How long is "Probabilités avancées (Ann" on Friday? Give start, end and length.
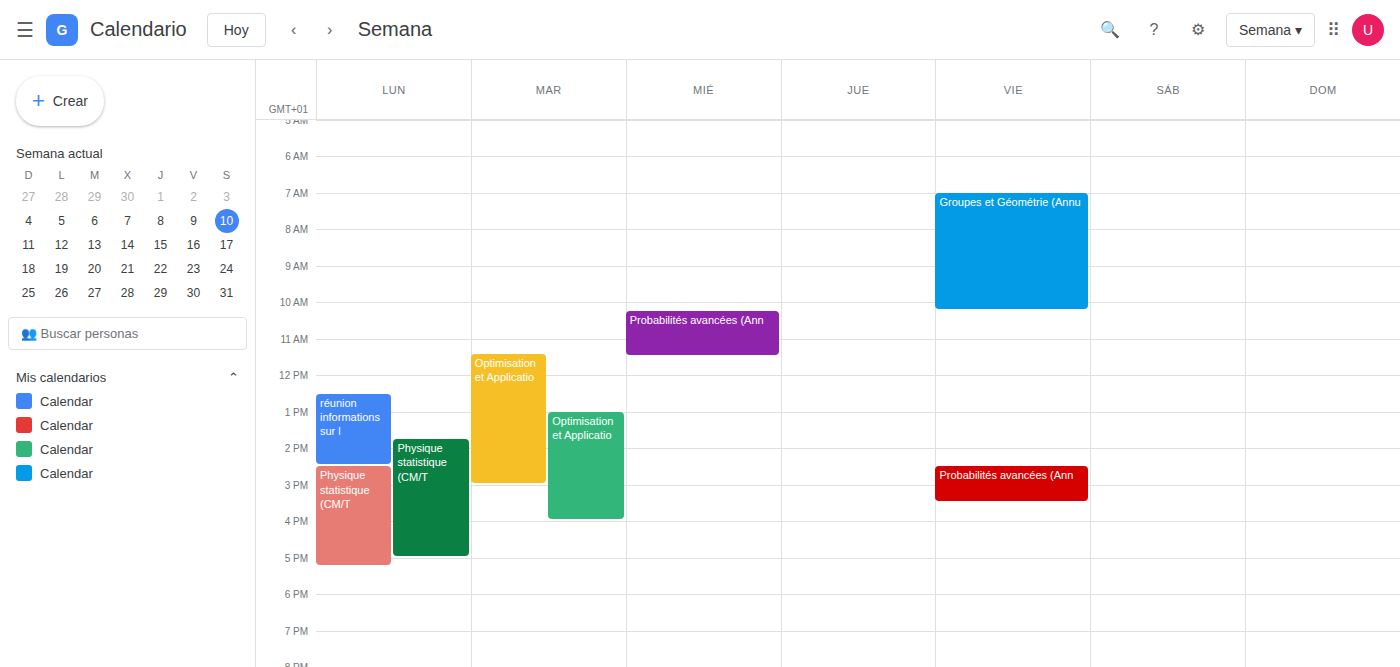
2:30 PM to 3:30 PM, 1 hour